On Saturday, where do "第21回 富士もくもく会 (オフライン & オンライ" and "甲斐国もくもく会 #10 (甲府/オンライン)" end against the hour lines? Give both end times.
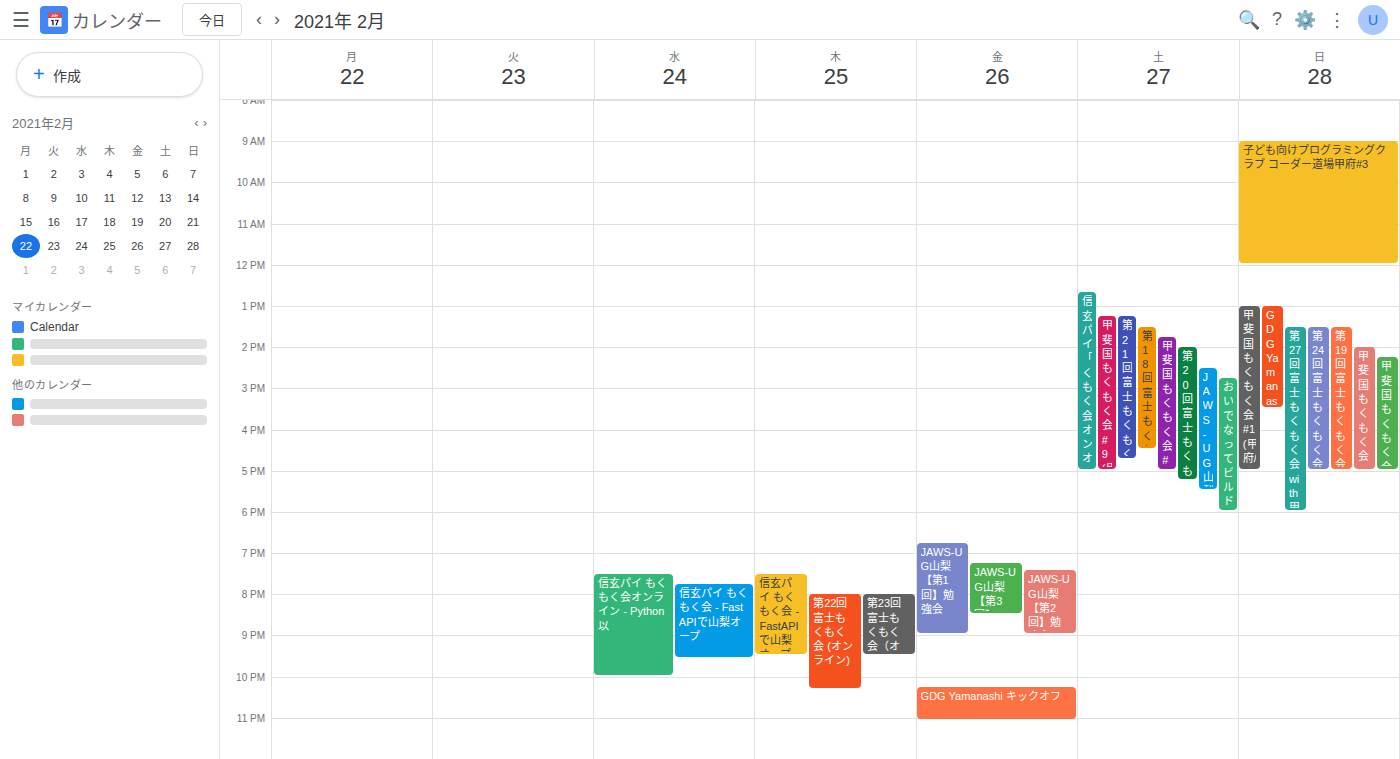
"第21回 富士もくもく会 (オフライン & オンライ": 4:45 PM, neither: three quarters of the way from the 4 PM line to the 5 PM line. "甲斐国もくもく会 #10 (甲府/オンライン)": 5:00 PM, exactly on the 5 PM line.